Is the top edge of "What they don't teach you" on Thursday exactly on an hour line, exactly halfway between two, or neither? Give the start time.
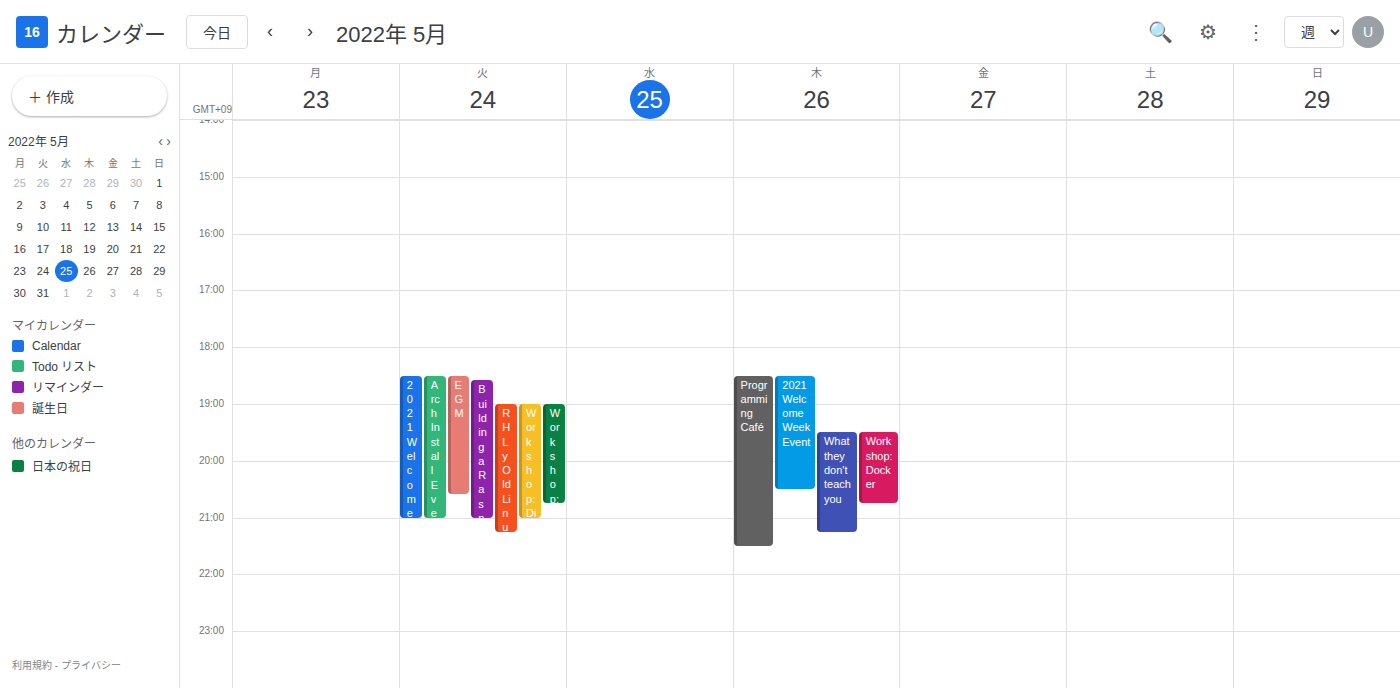
7:30 PM -- halfway between the 7 PM and 8 PM lines.